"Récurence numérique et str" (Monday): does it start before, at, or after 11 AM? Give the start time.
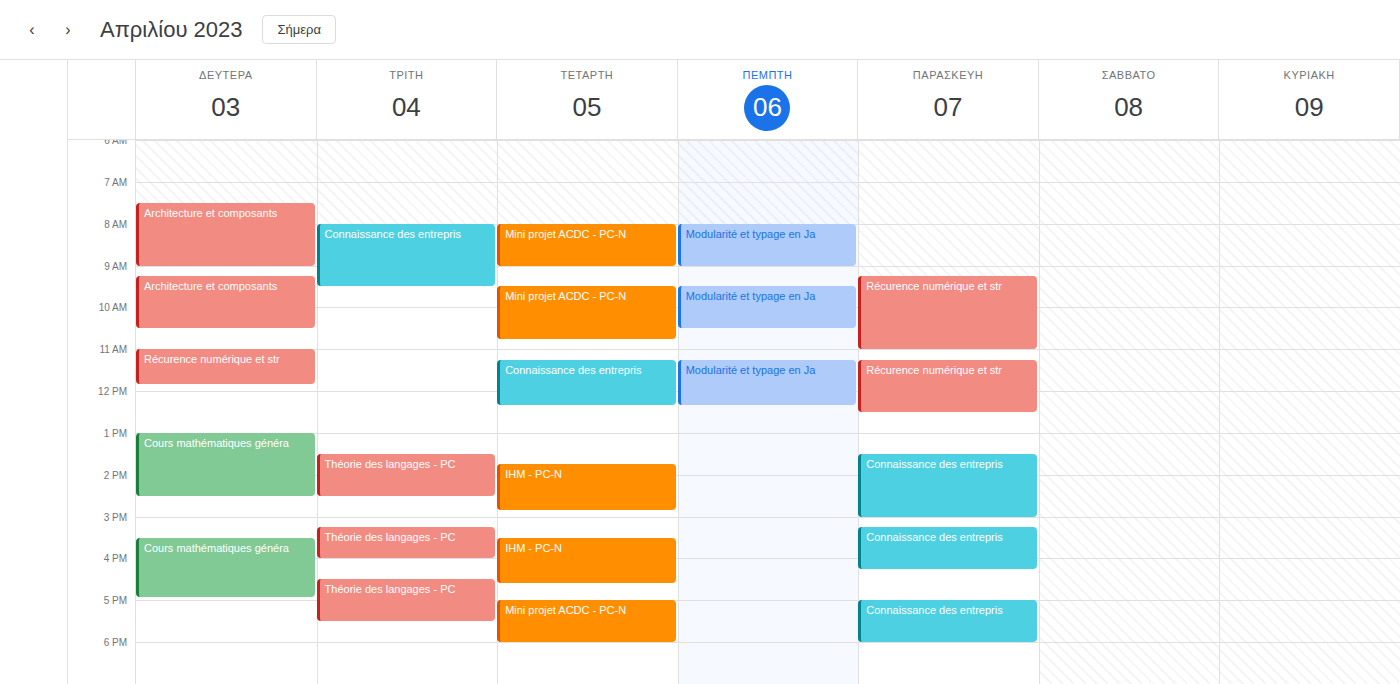
11:00 AM -- exactly at 11 AM, on the 11 AM line.